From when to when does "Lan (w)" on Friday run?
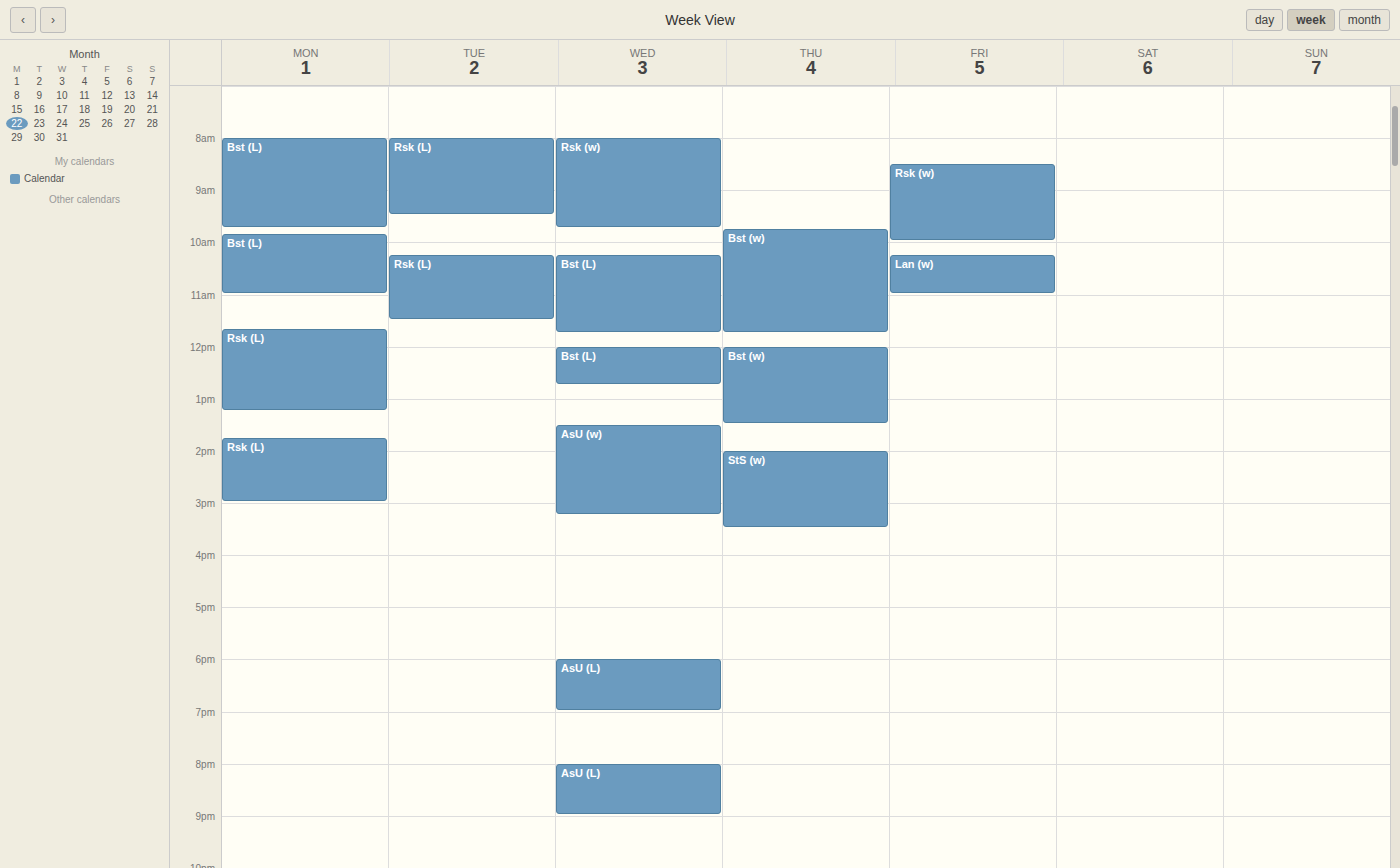
10:15 AM to 11:00 AM